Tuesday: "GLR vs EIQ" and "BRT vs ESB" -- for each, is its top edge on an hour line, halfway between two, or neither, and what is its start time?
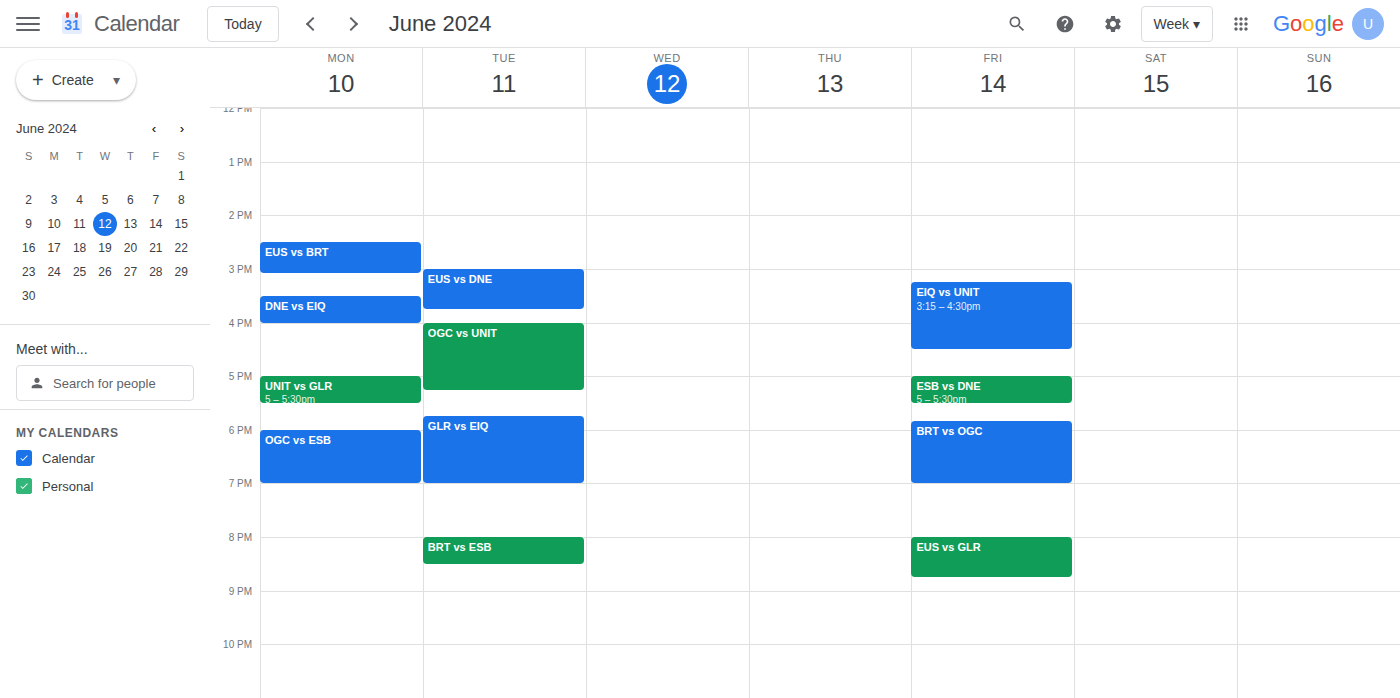
"GLR vs EIQ": 17:45, neither: three quarters of the way from the 17:00 line to the 18:00 line. "BRT vs ESB": 20:00, exactly on the 20:00 line.